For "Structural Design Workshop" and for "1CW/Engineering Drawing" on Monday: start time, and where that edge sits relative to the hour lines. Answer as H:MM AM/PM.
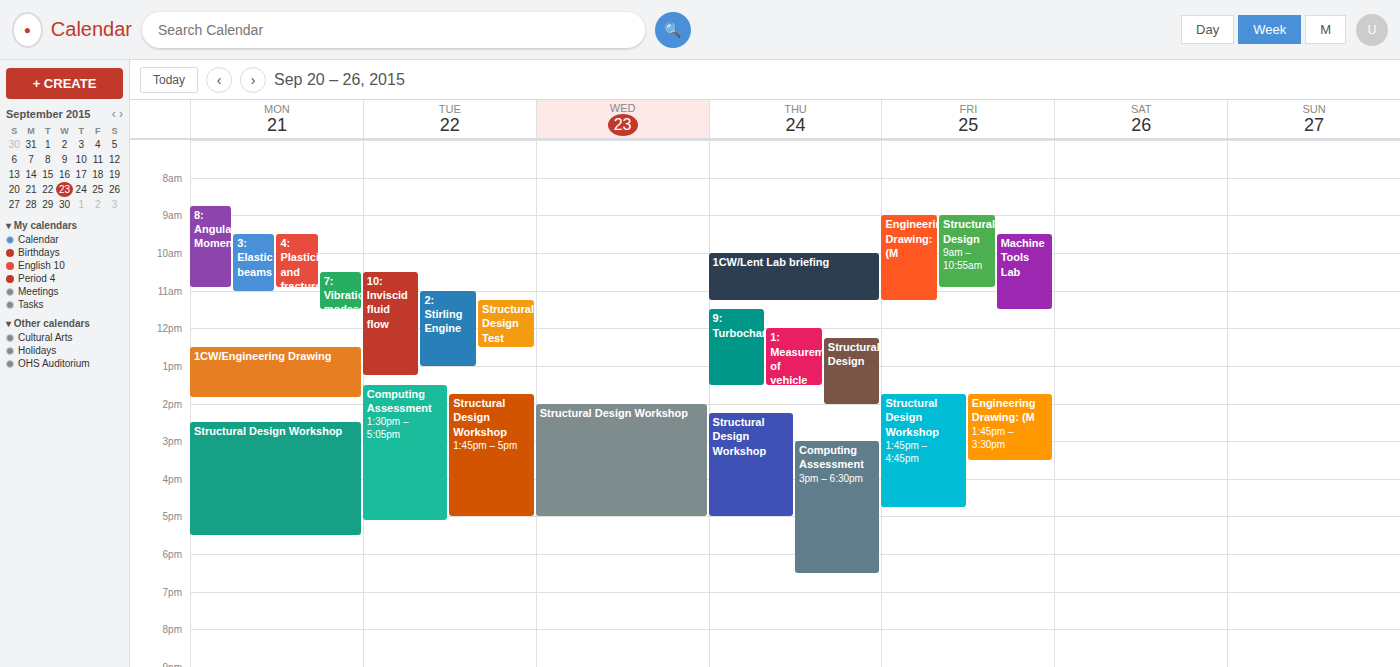
"Structural Design Workshop": 2:30 PM, halfway between the 2 PM and 3 PM lines. "1CW/Engineering Drawing": 12:30 PM, halfway between the 12 PM and 1 PM lines.